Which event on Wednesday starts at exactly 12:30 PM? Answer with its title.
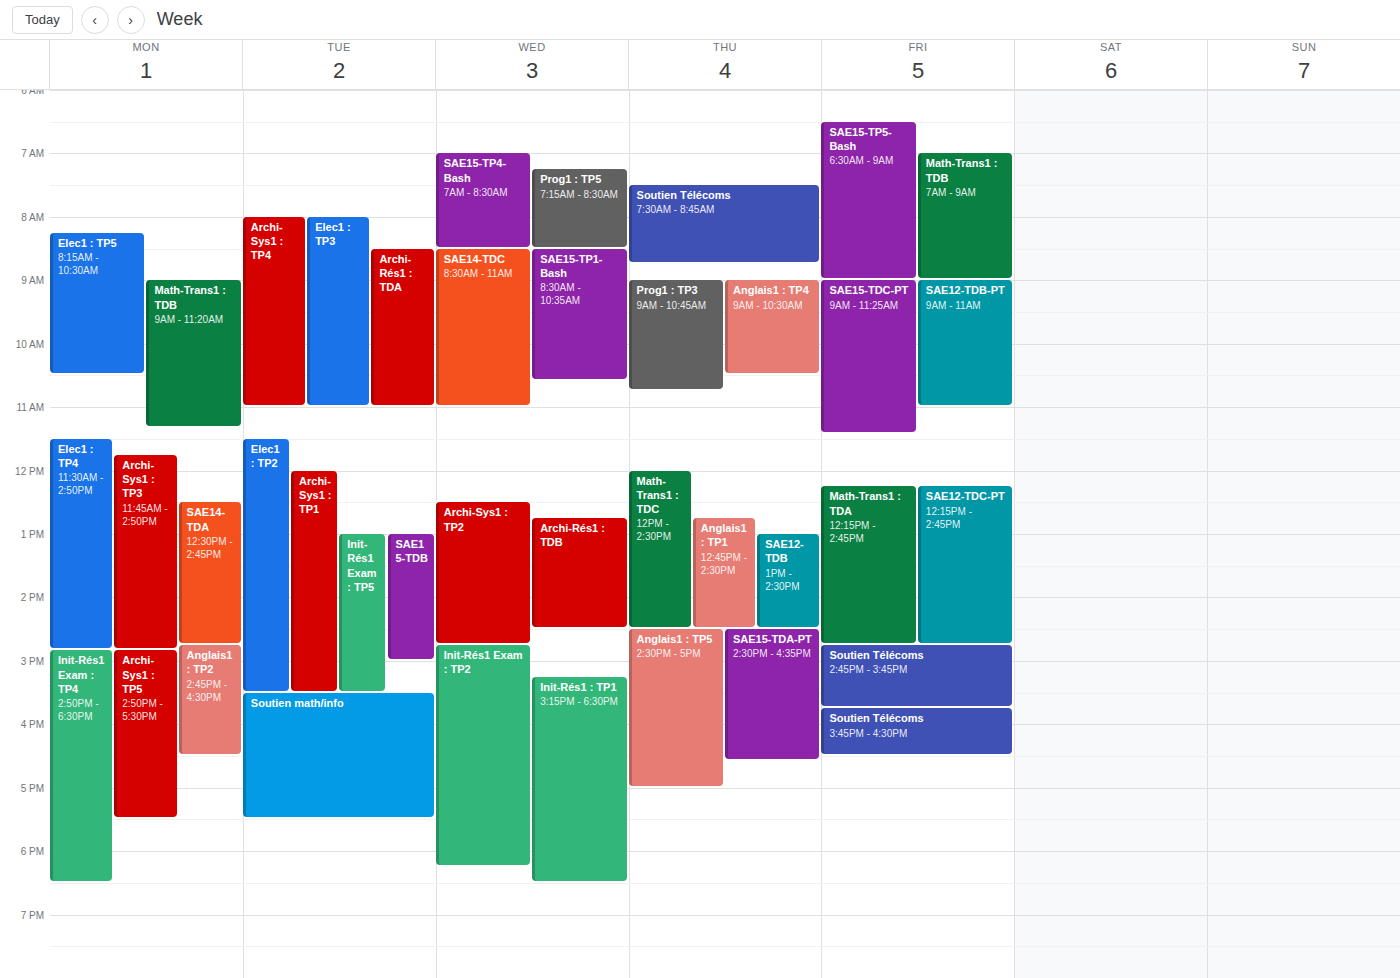
"Archi-Sys1 : TP2"